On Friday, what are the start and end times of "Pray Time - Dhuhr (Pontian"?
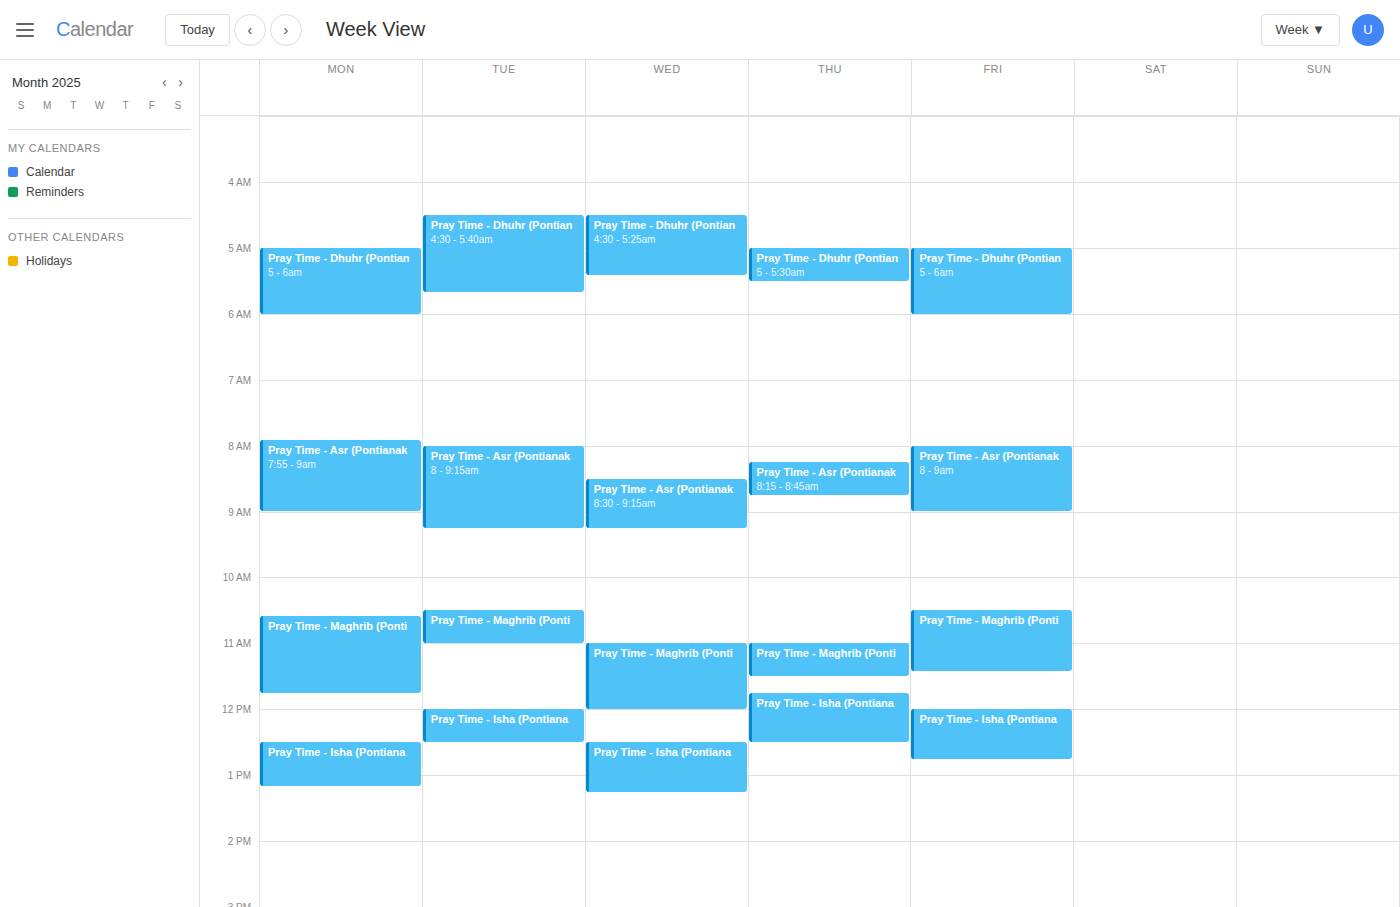
5:00 AM to 6:00 AM